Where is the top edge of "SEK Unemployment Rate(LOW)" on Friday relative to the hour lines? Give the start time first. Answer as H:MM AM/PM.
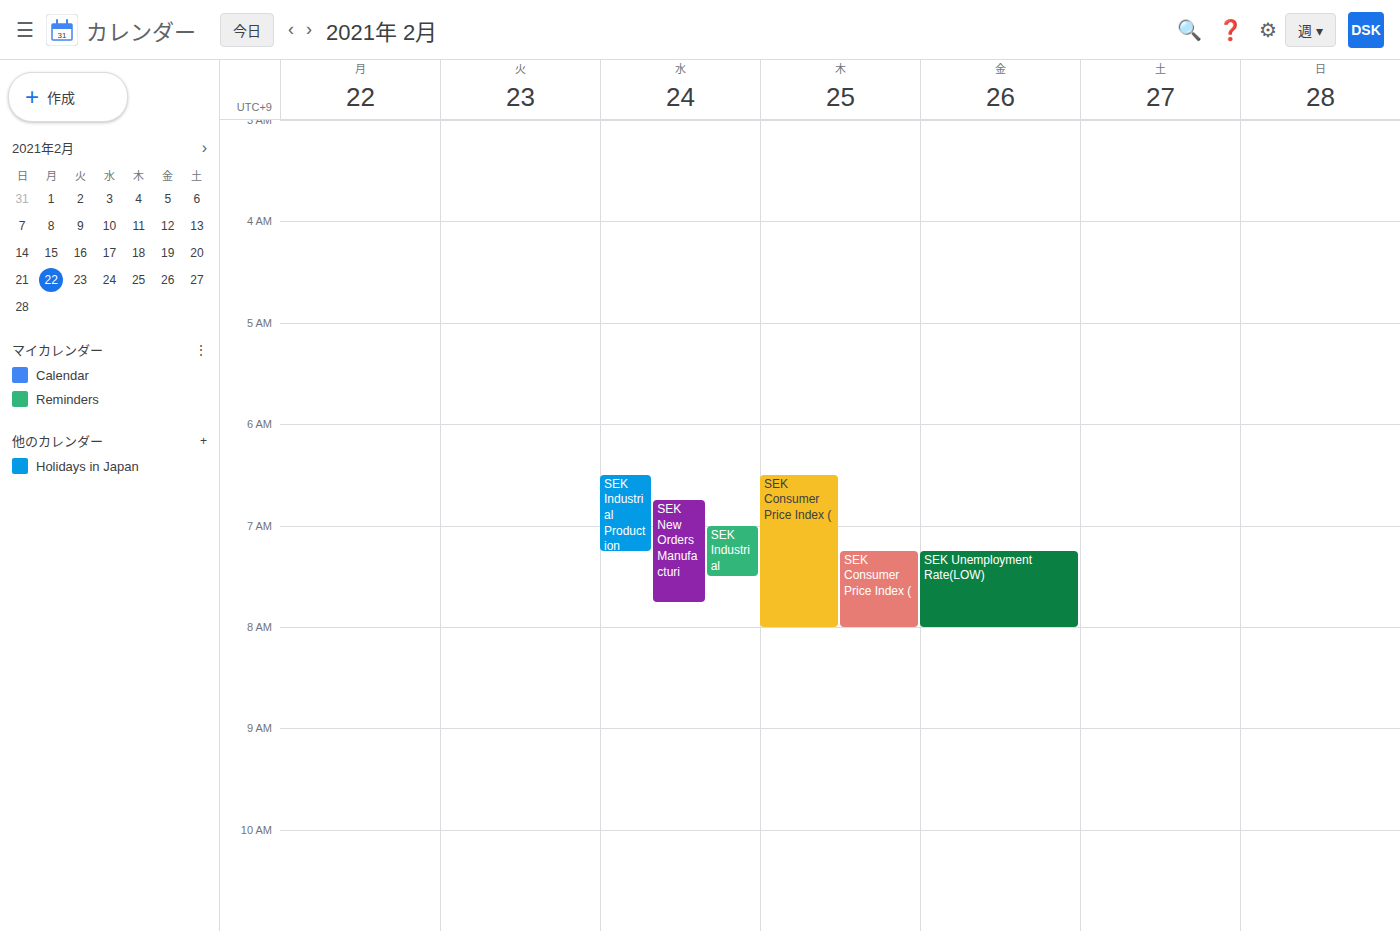
7:15 AM -- neither: a quarter of the way from the 7 AM line to the 8 AM line.